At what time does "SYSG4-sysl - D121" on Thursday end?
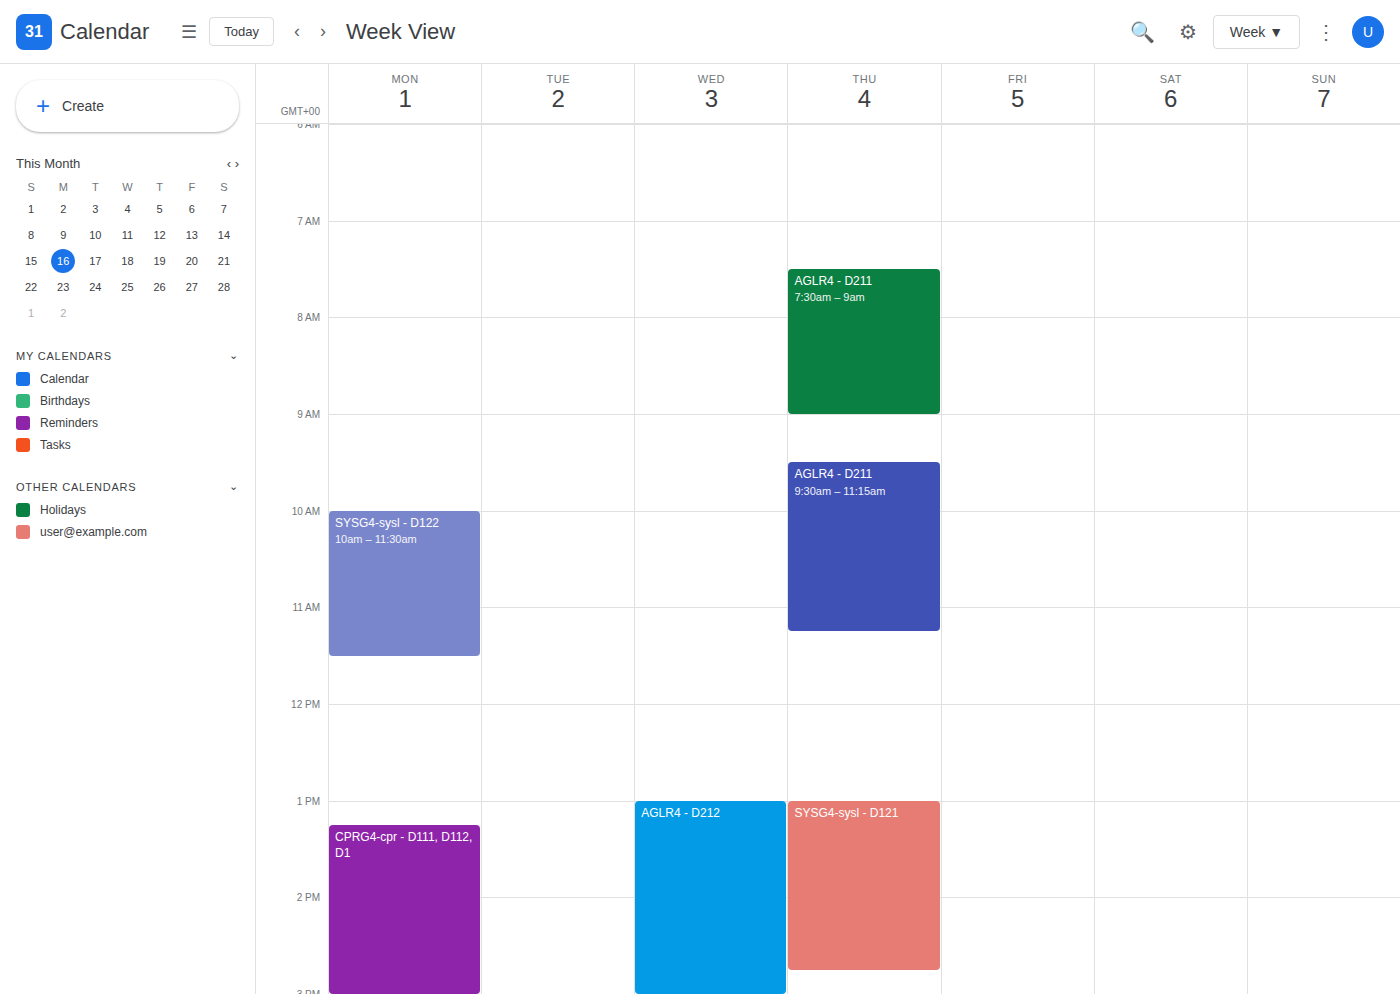
2:45 PM